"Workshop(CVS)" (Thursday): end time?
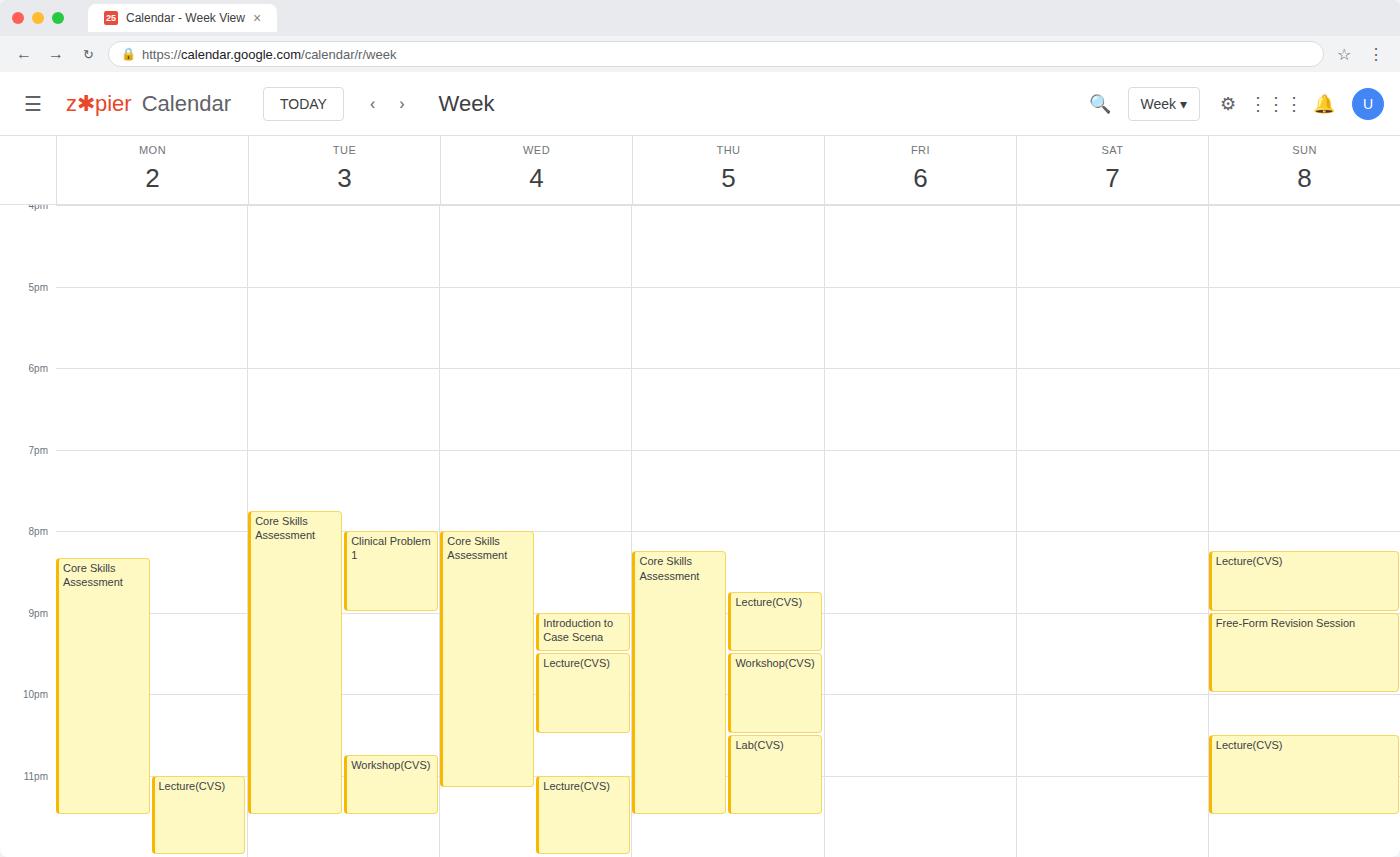
22:30